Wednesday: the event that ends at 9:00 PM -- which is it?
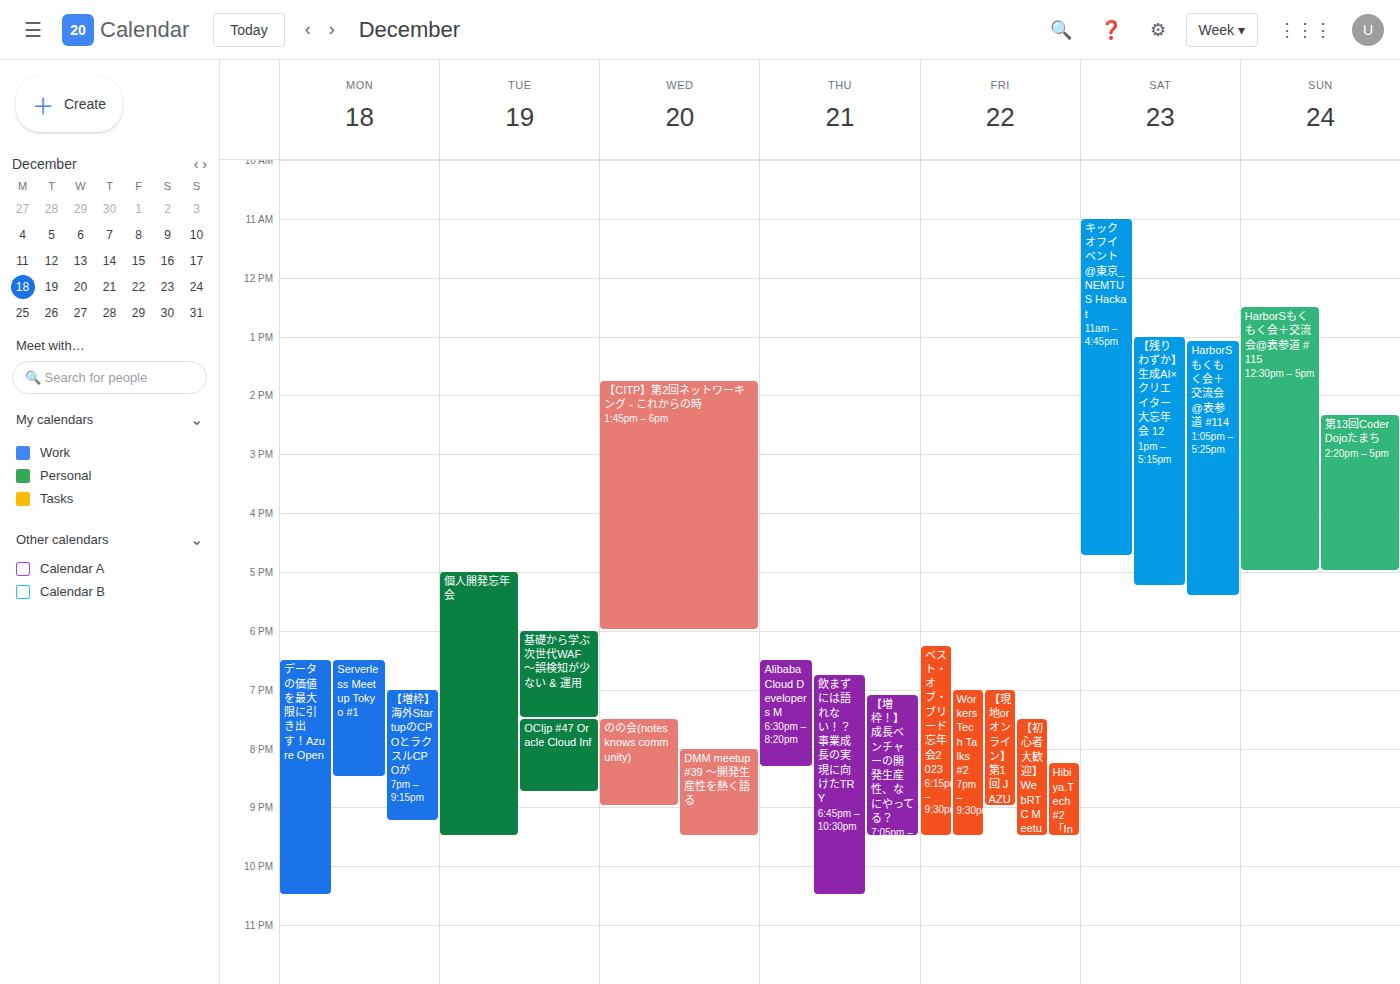
"のの会(notes knows community)"